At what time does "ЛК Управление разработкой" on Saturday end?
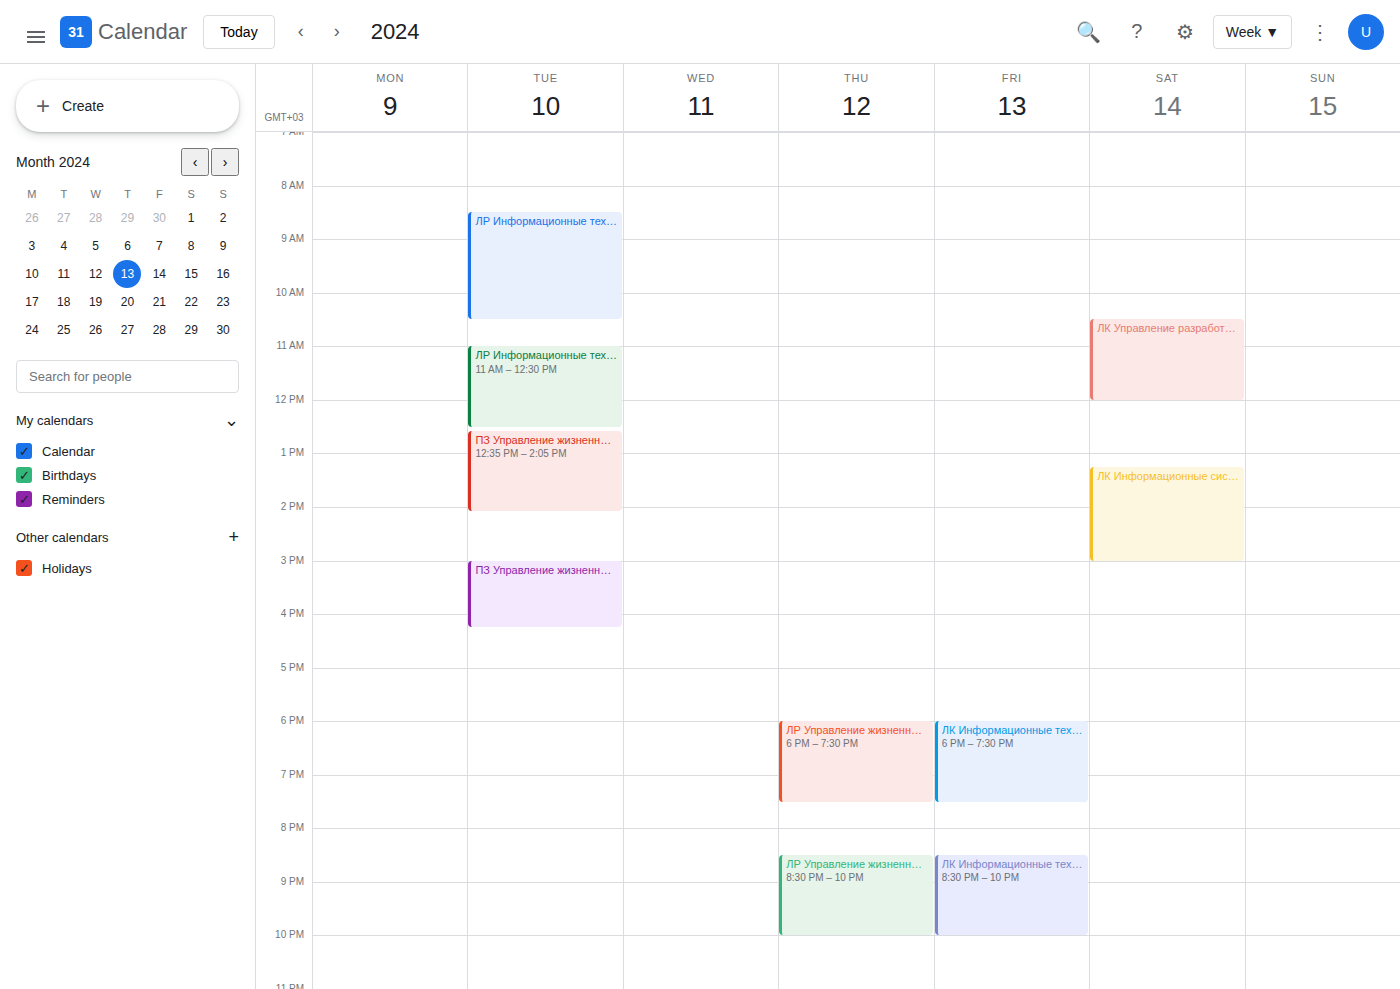
12:00 PM